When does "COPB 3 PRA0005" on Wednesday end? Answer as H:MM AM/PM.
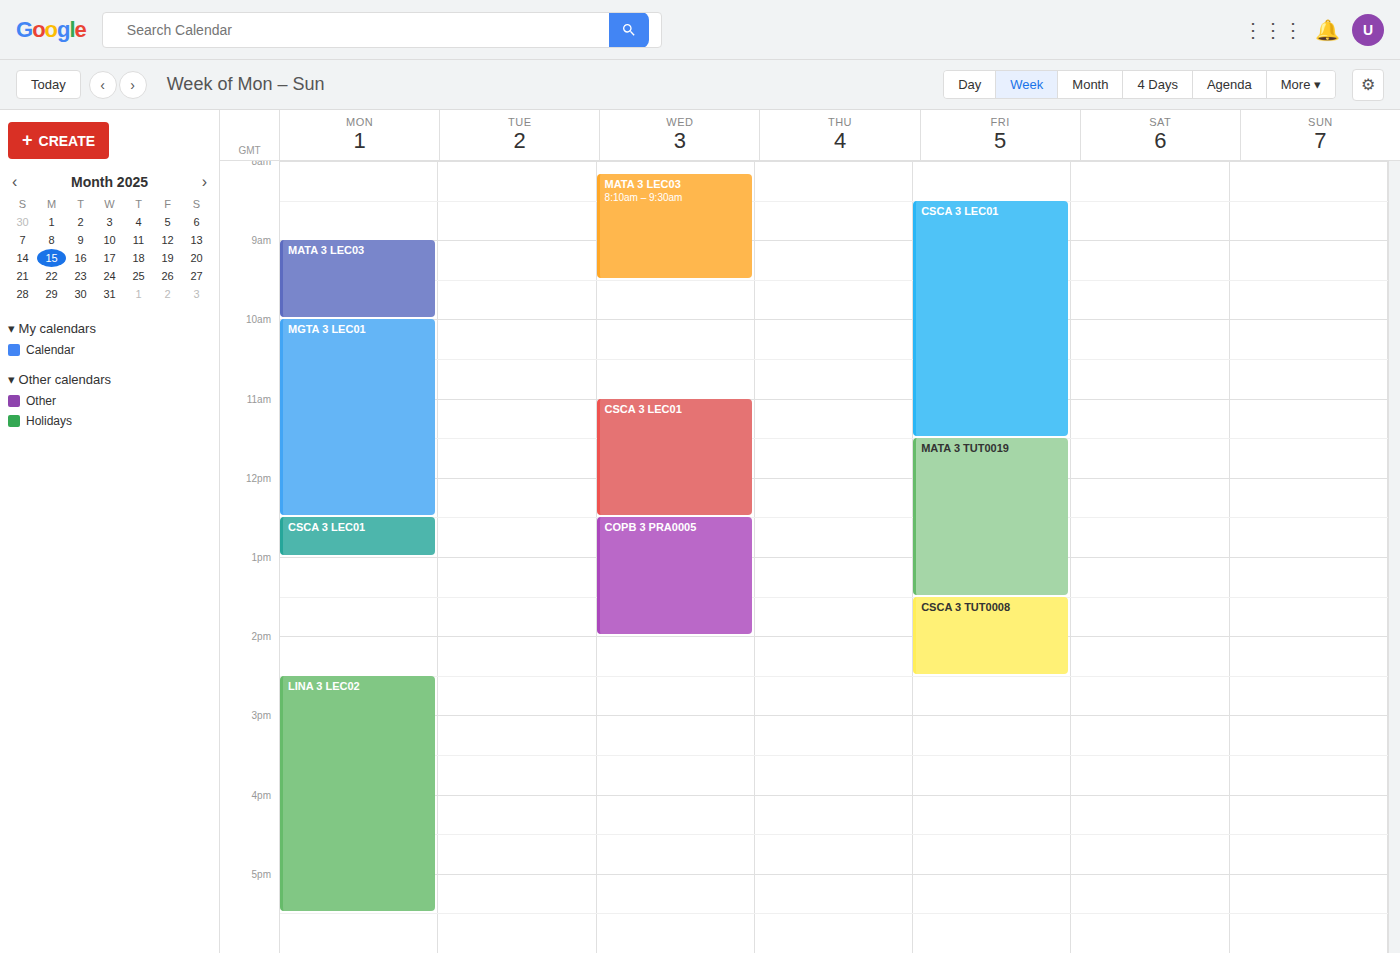
2:00 PM